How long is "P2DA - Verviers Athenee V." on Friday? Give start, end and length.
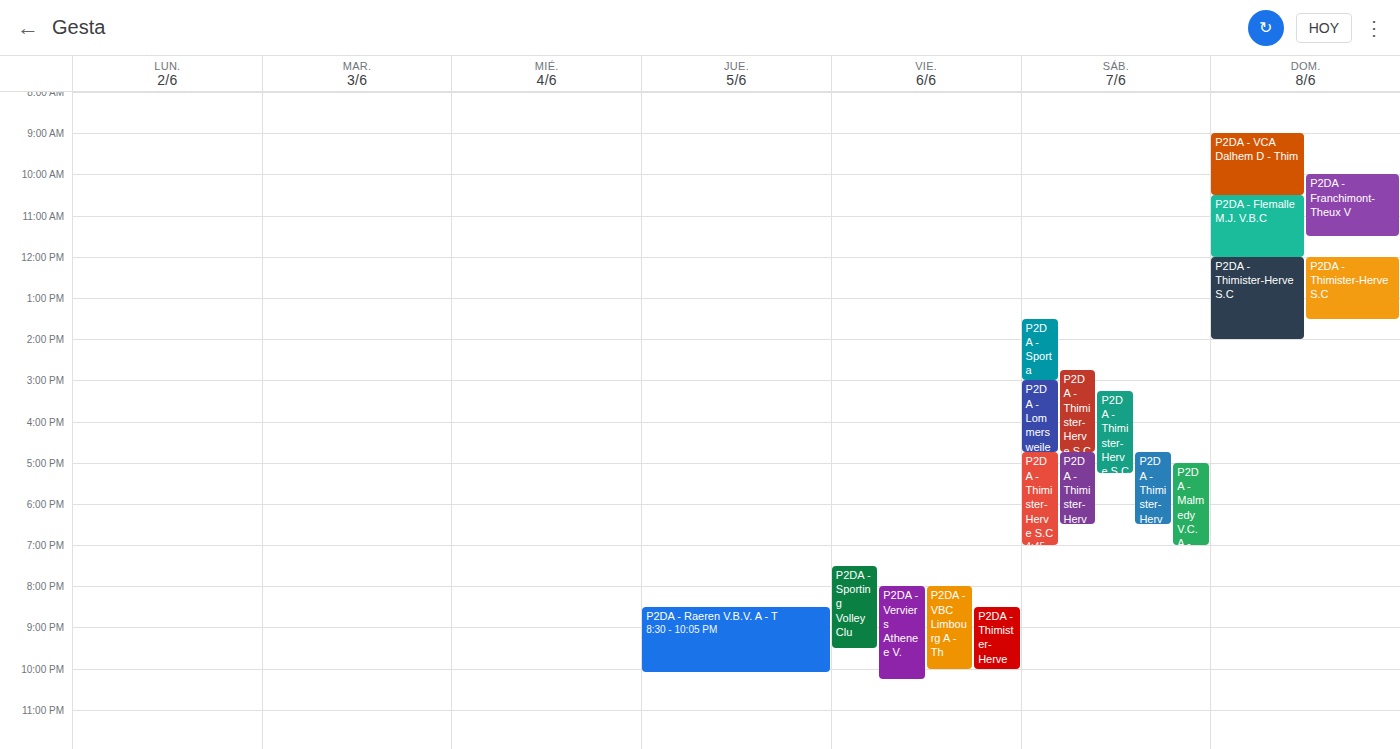
8:00 PM to 10:15 PM, 2 hours 15 minutes